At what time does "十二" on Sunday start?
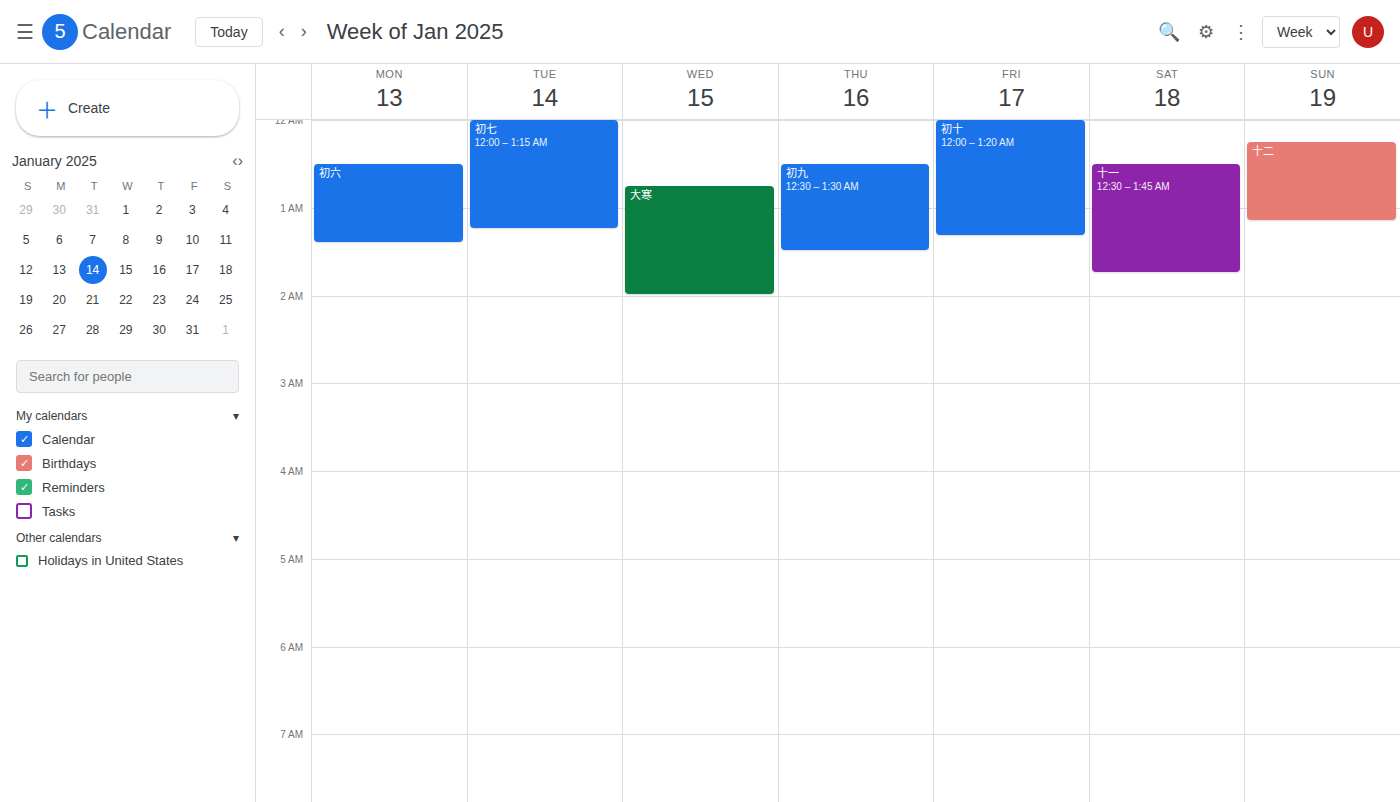
12:15 AM